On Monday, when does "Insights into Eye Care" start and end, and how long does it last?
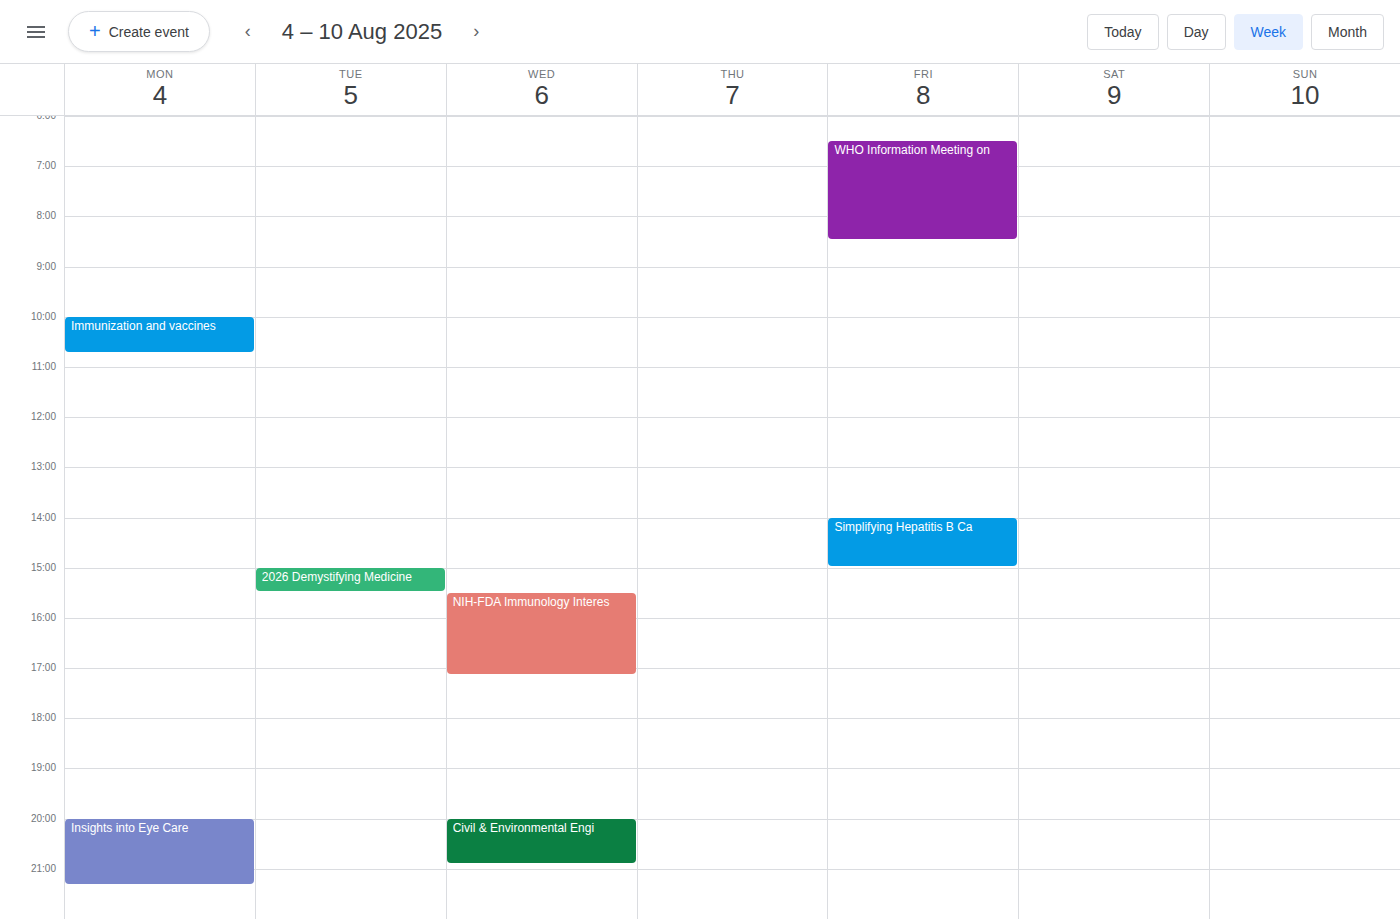
8:00 PM to 9:20 PM, 1 hour 20 minutes